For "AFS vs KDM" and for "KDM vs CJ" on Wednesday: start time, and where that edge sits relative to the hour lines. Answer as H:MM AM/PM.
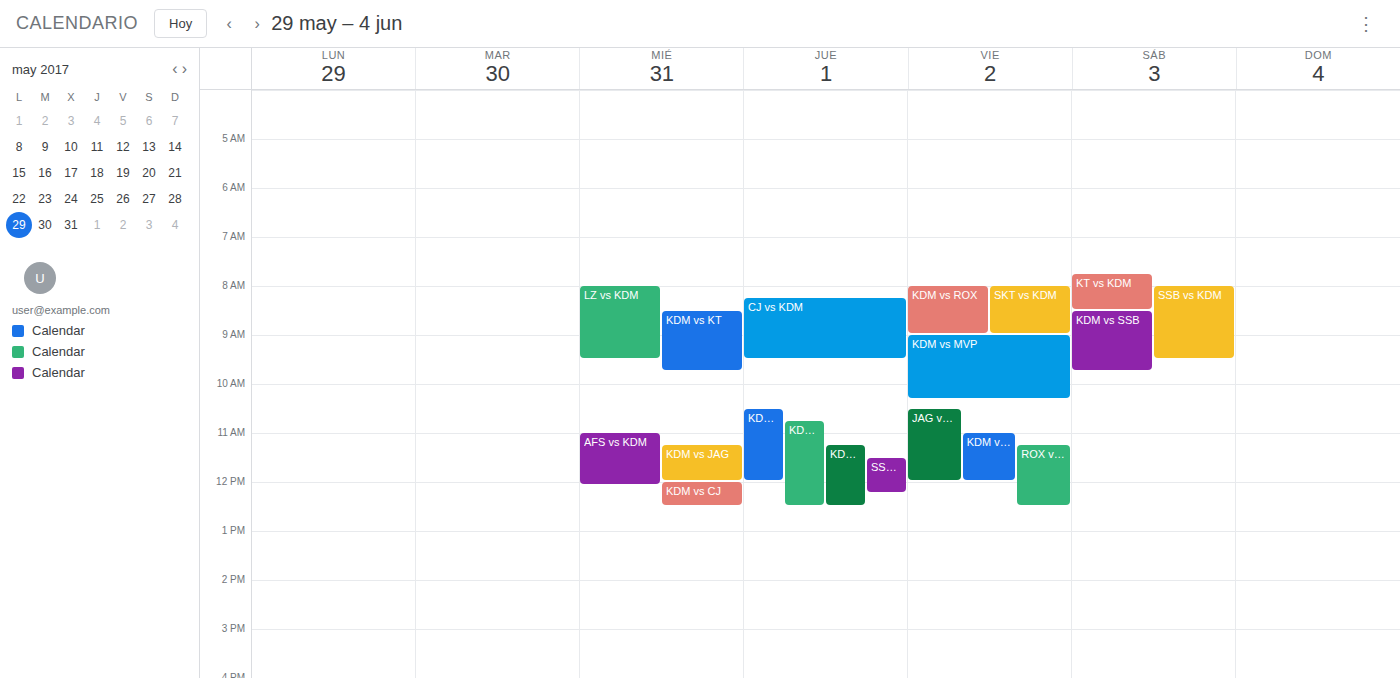
"AFS vs KDM": 11:00 AM, exactly on the 11 AM line. "KDM vs CJ": 12:00 PM, exactly on the 12 PM line.